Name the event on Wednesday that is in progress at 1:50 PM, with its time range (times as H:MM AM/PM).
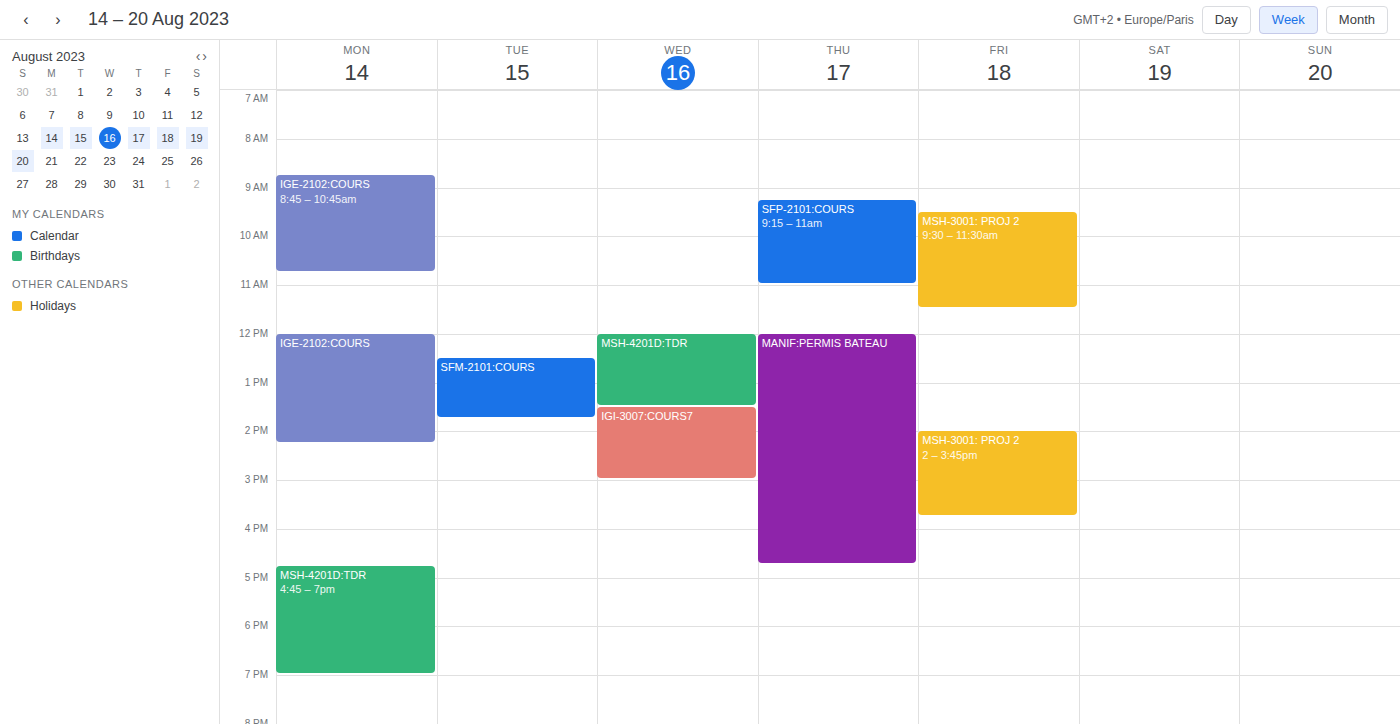
"IGI-3007:COURS7", 1:30 PM to 3:00 PM